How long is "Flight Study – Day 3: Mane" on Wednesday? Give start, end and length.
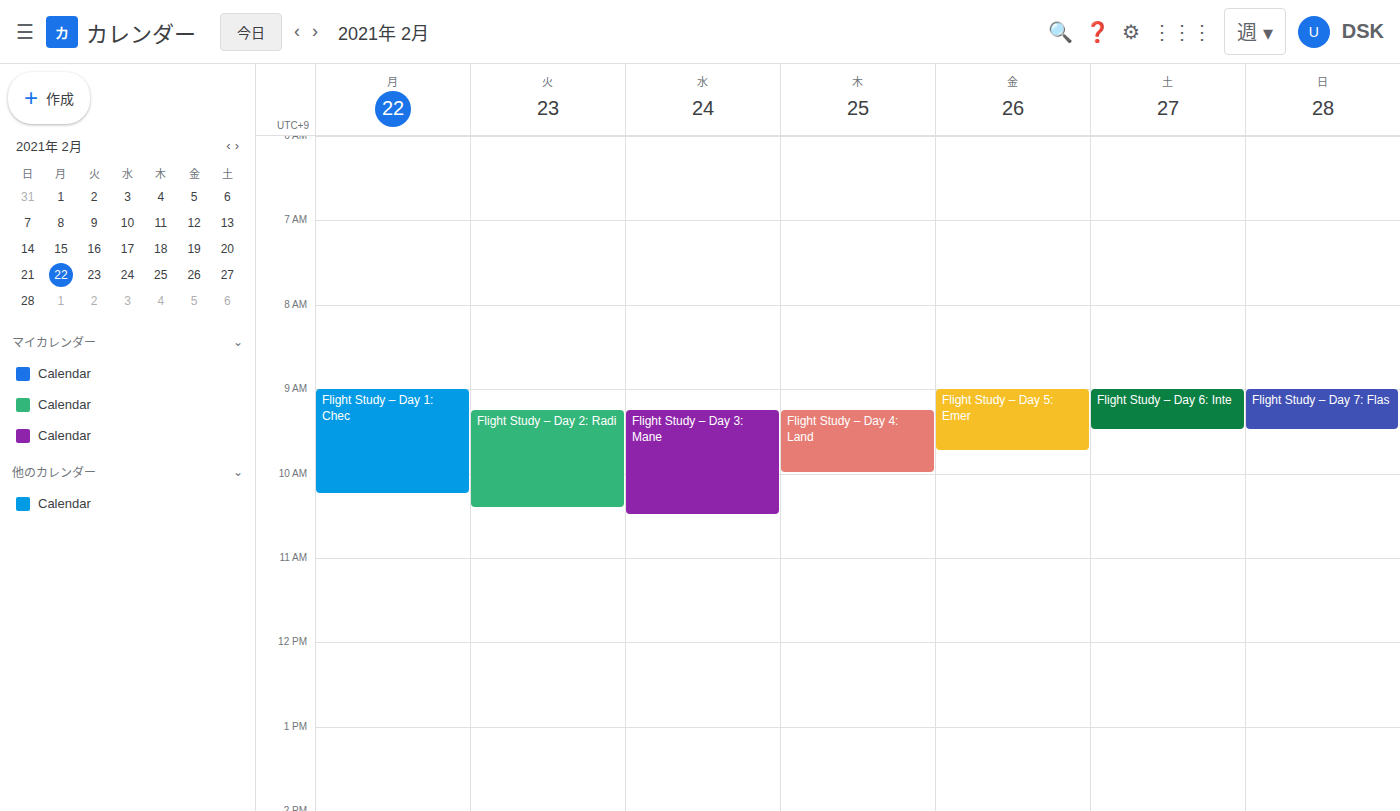
9:15 AM to 10:30 AM, 1 hour 15 minutes